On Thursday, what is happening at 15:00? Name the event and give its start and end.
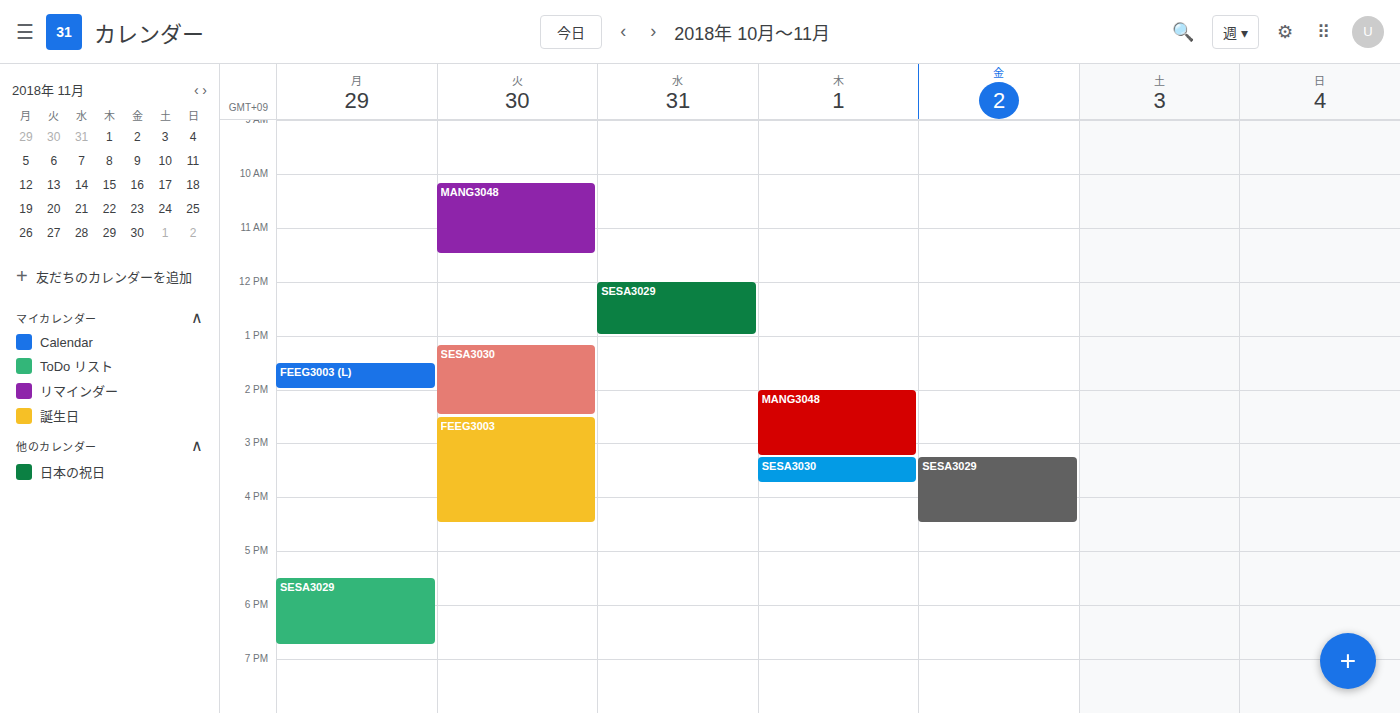
"MANG3048", 14:00 to 15:15